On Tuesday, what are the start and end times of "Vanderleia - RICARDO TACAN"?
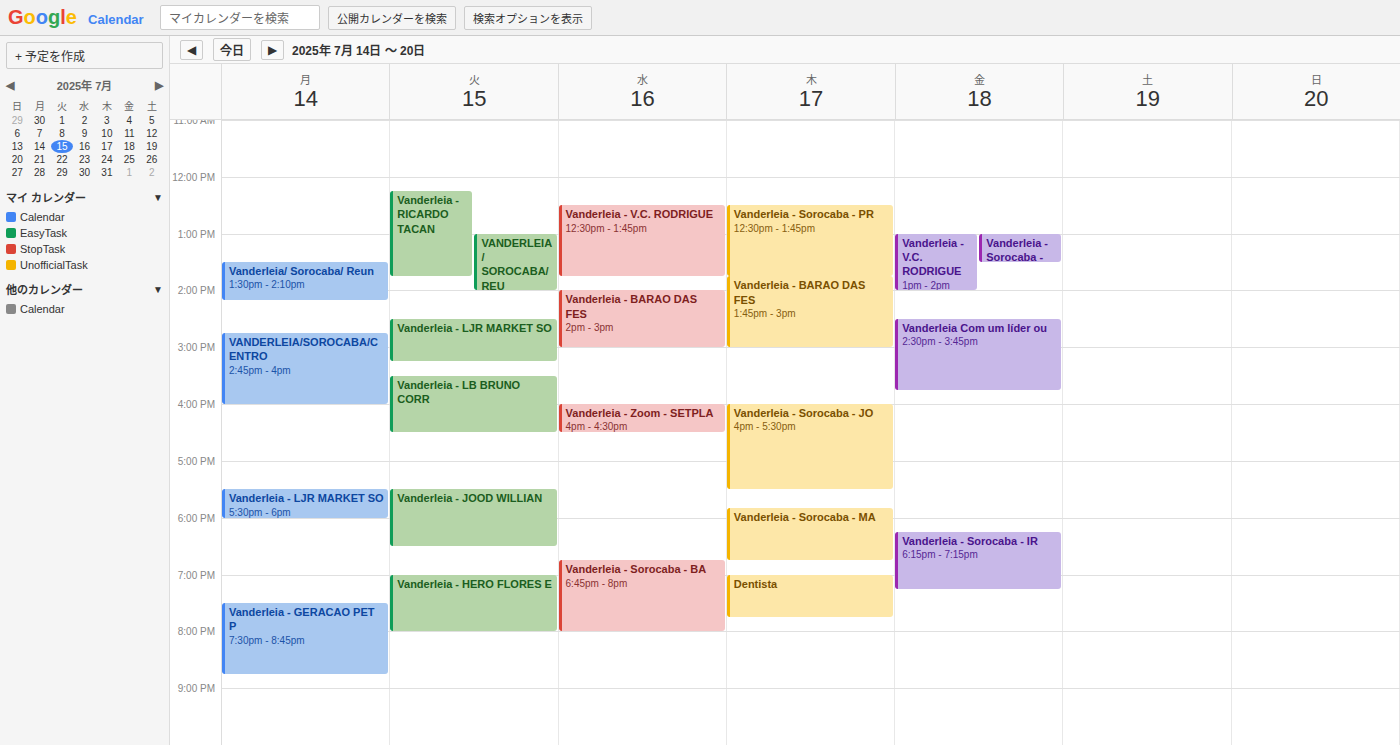
12:15 PM to 1:45 PM